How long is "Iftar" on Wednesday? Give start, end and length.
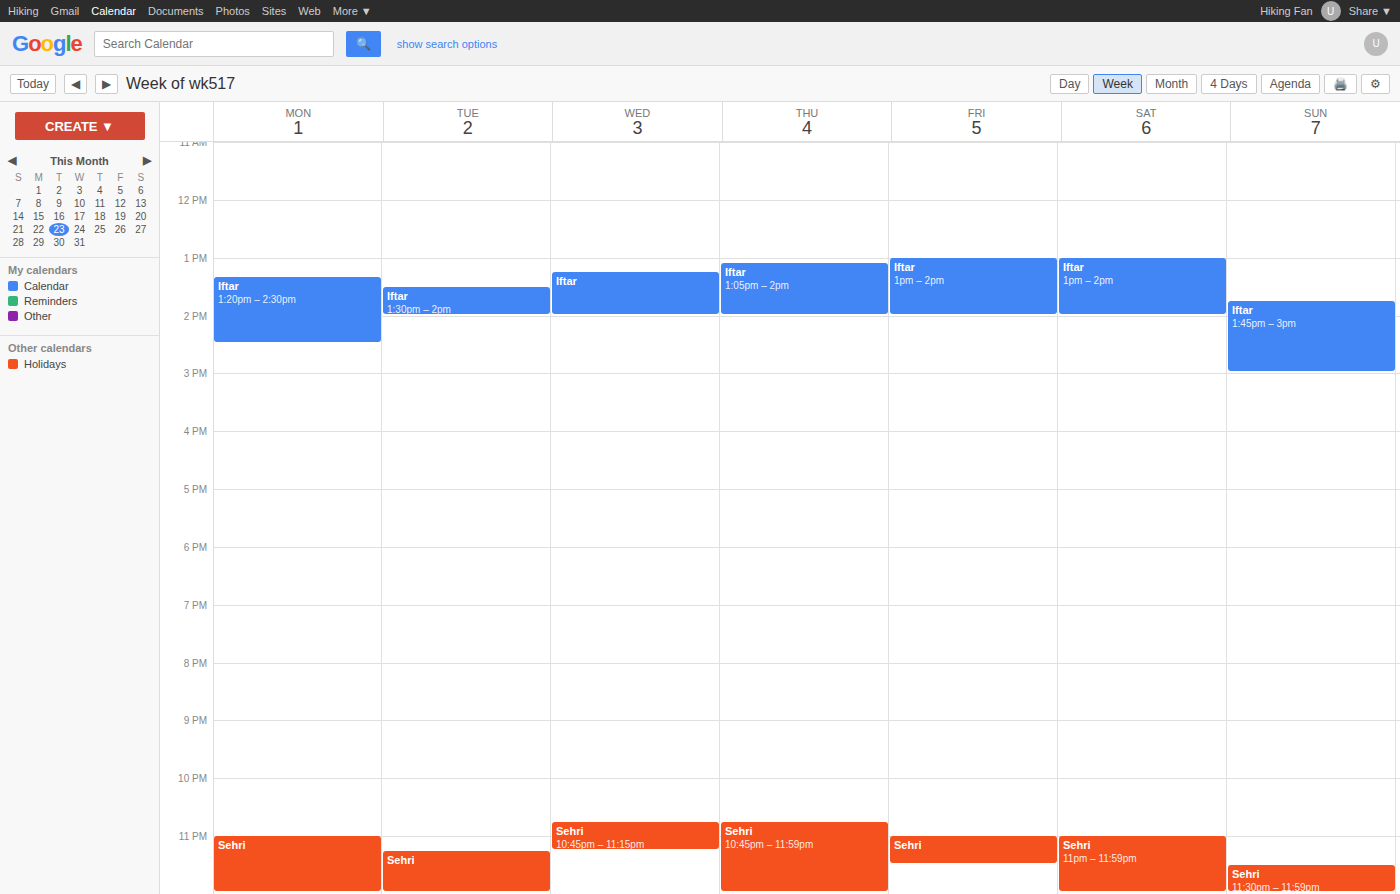
13:15 to 14:00, 45 minutes